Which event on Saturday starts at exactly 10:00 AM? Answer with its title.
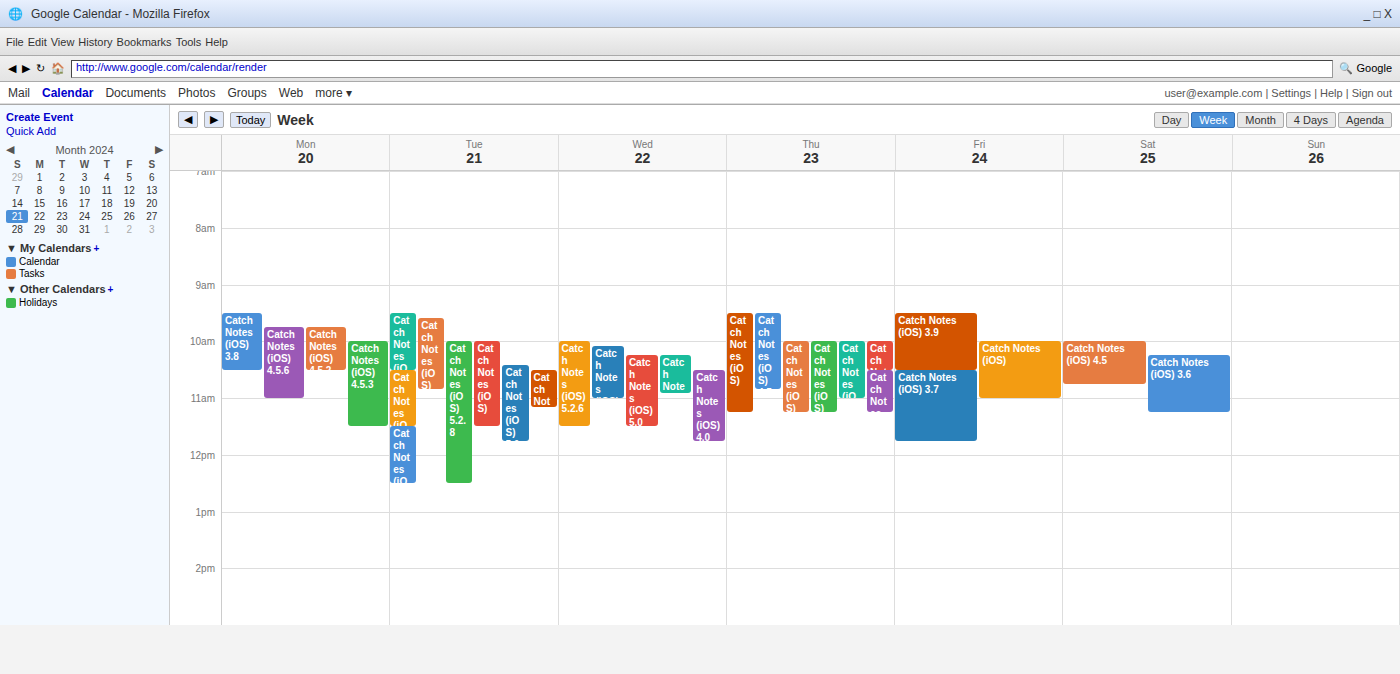
"Catch Notes (iOS) 4.5"